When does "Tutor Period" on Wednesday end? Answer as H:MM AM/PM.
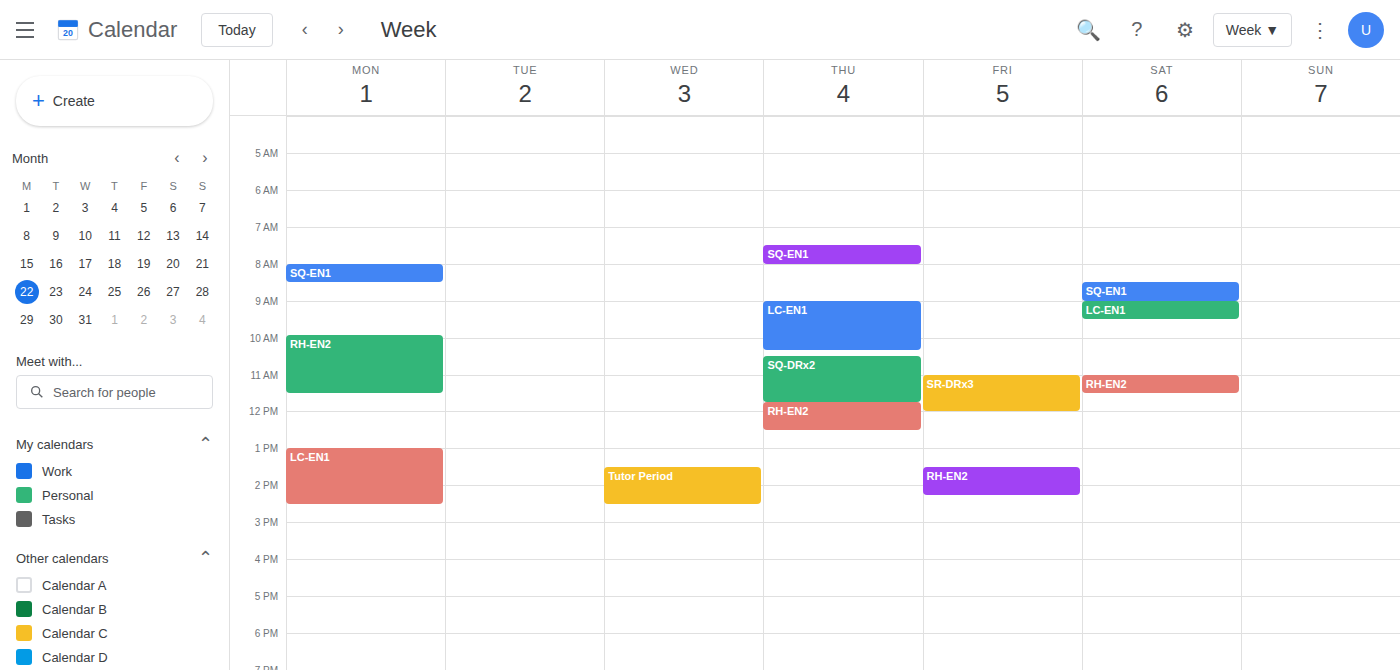
2:30 PM